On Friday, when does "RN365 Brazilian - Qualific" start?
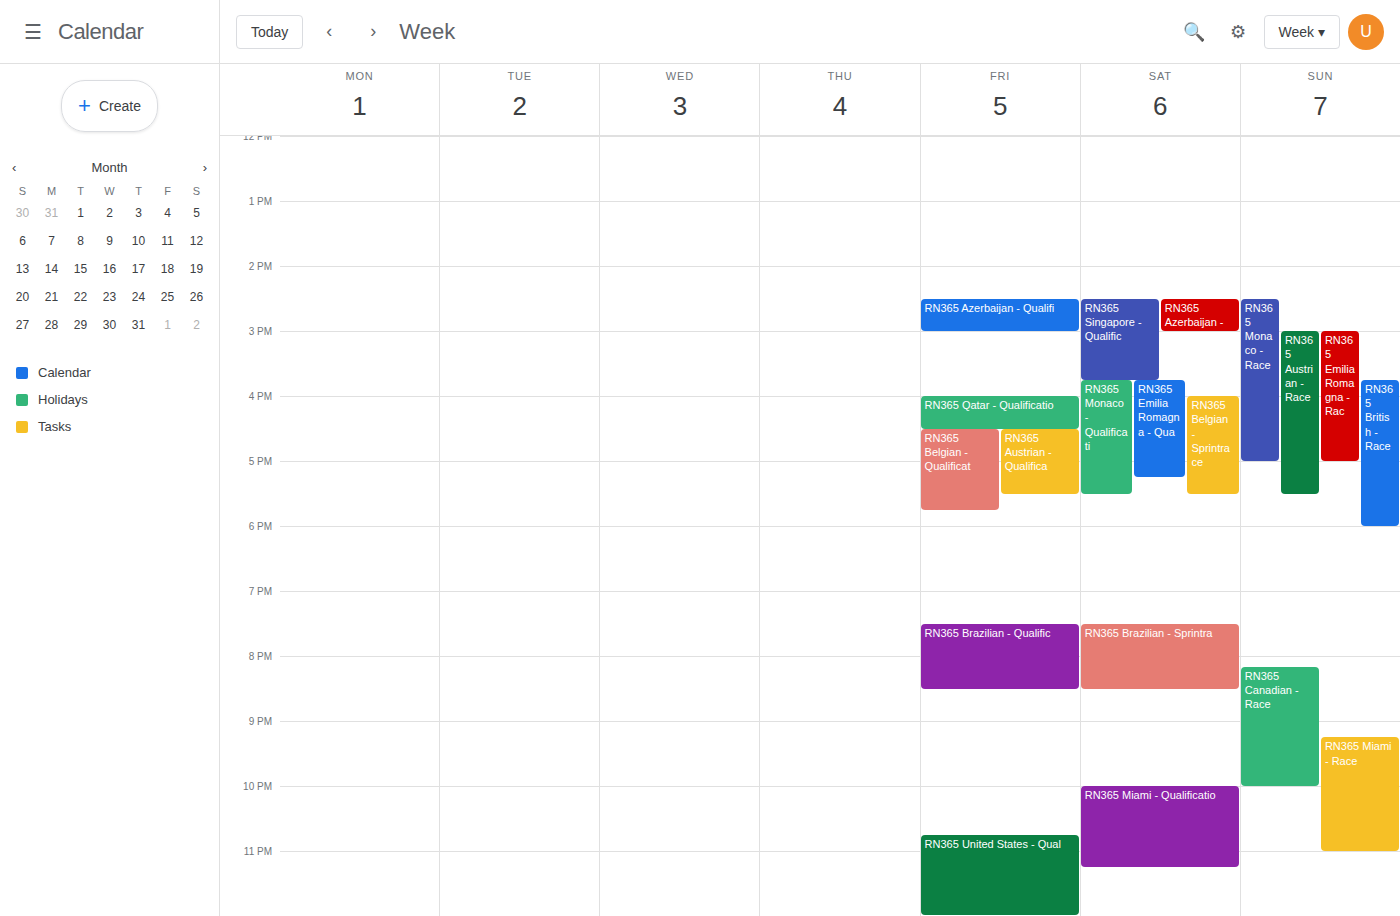
7:30 PM